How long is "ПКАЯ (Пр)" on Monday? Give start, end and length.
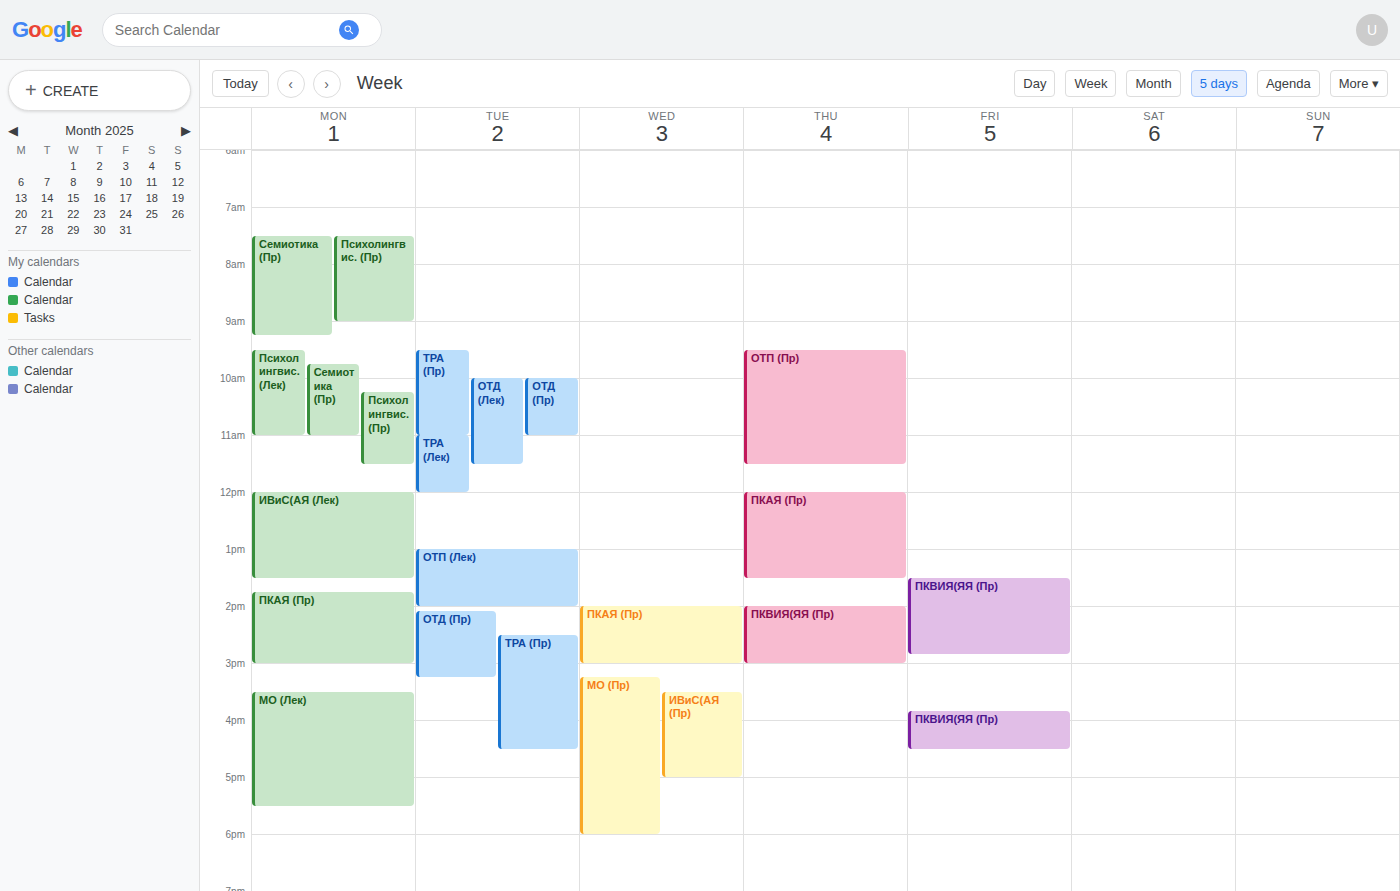
1:45 PM to 3:00 PM, 1 hour 15 minutes